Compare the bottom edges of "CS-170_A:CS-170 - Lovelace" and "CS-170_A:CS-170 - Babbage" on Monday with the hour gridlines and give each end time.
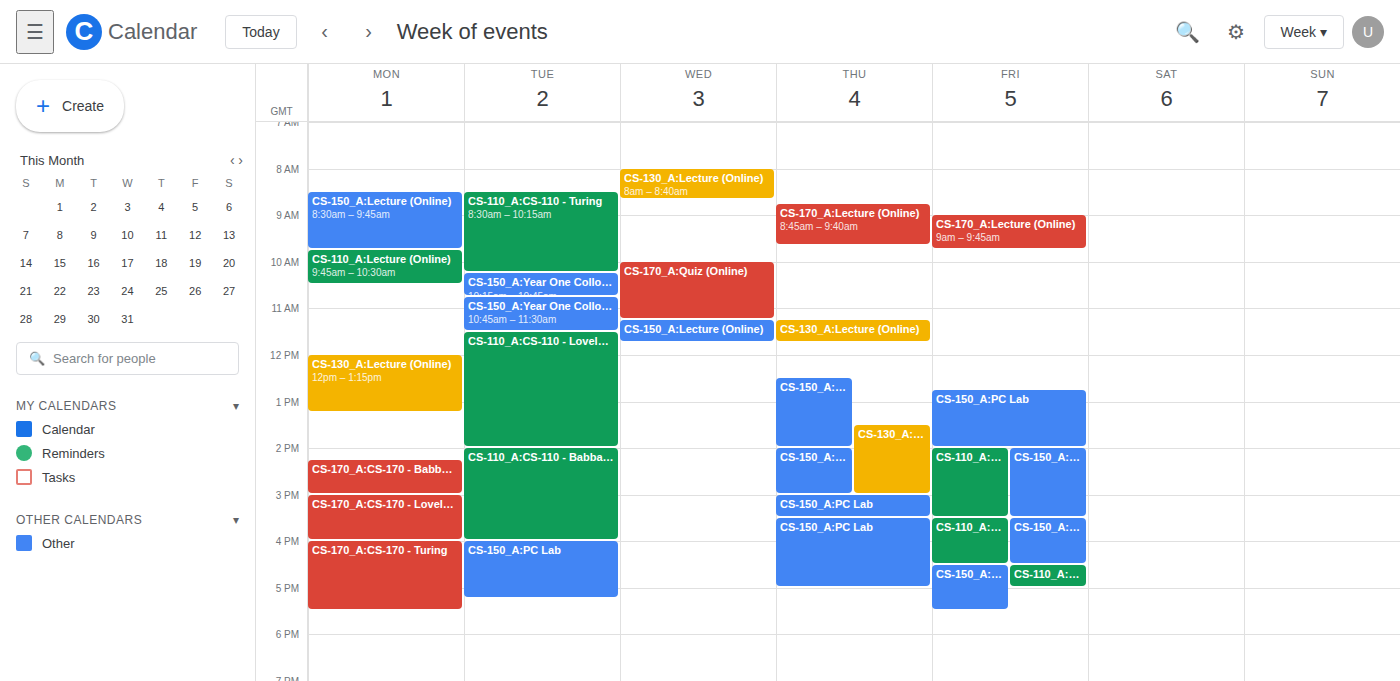
"CS-170_A:CS-170 - Lovelace": 4:00 PM, exactly on the 4 PM line. "CS-170_A:CS-170 - Babbage": 3:00 PM, exactly on the 3 PM line.